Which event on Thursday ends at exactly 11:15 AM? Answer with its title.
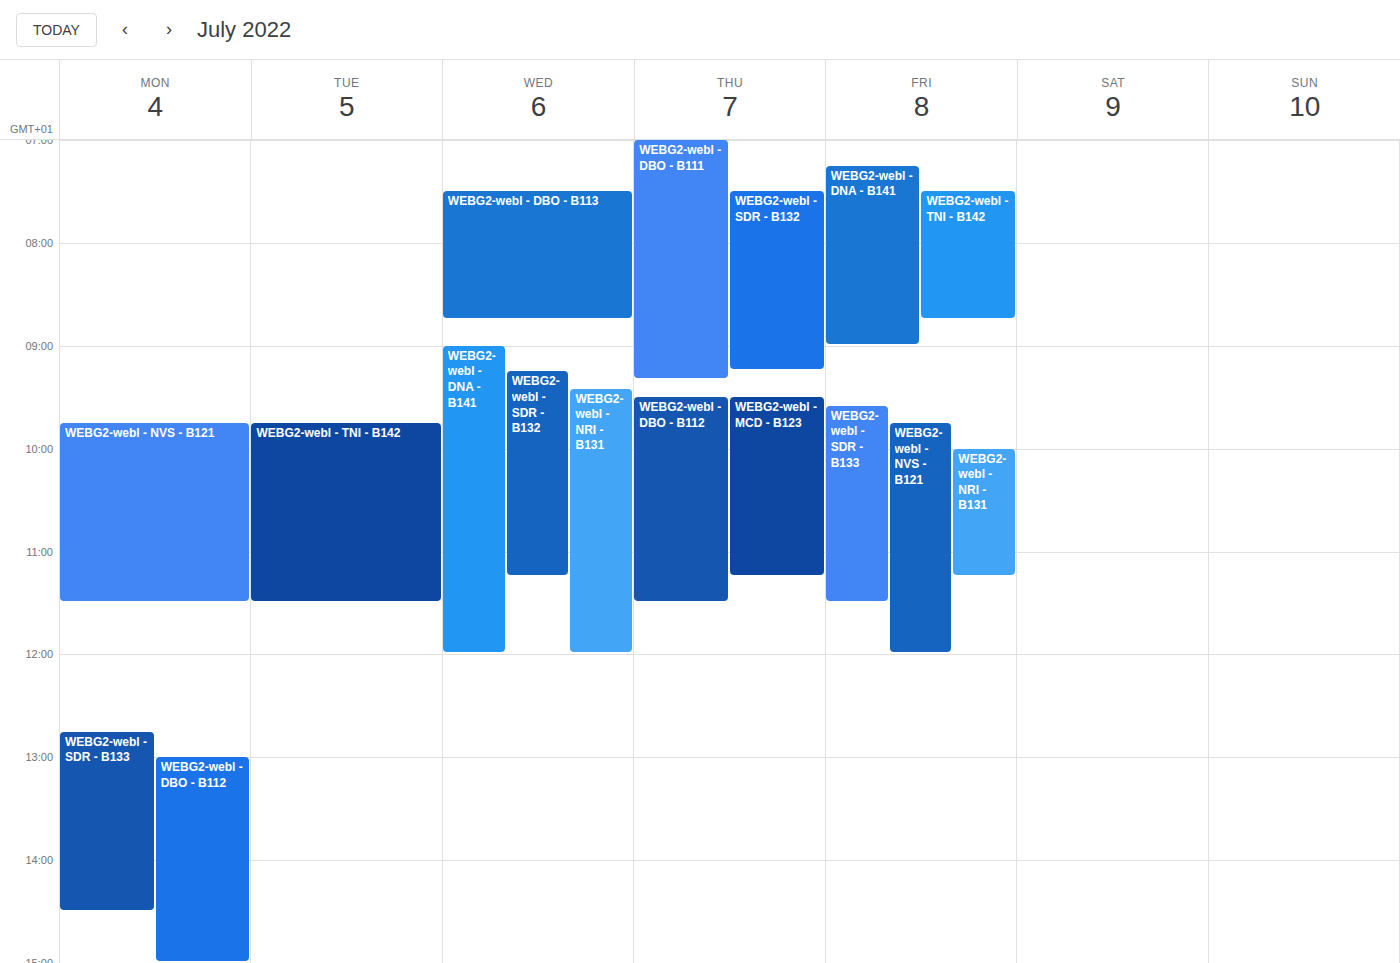
"WEBG2-webl - MCD - B123"